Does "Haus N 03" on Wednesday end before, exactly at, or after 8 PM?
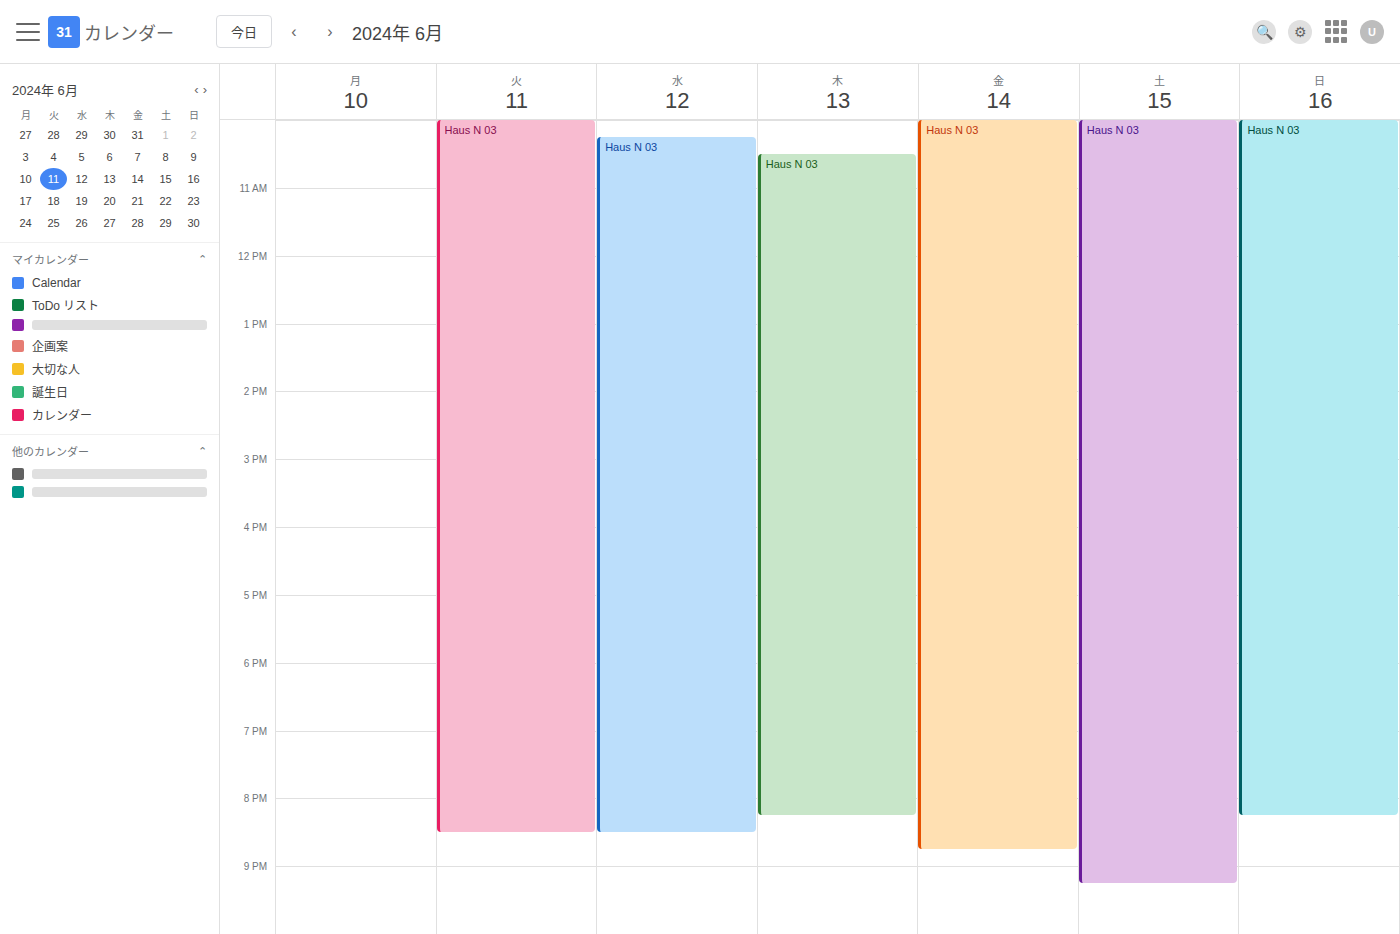
8:30 PM -- after 8 PM, 30 minutes below the 8 PM line.